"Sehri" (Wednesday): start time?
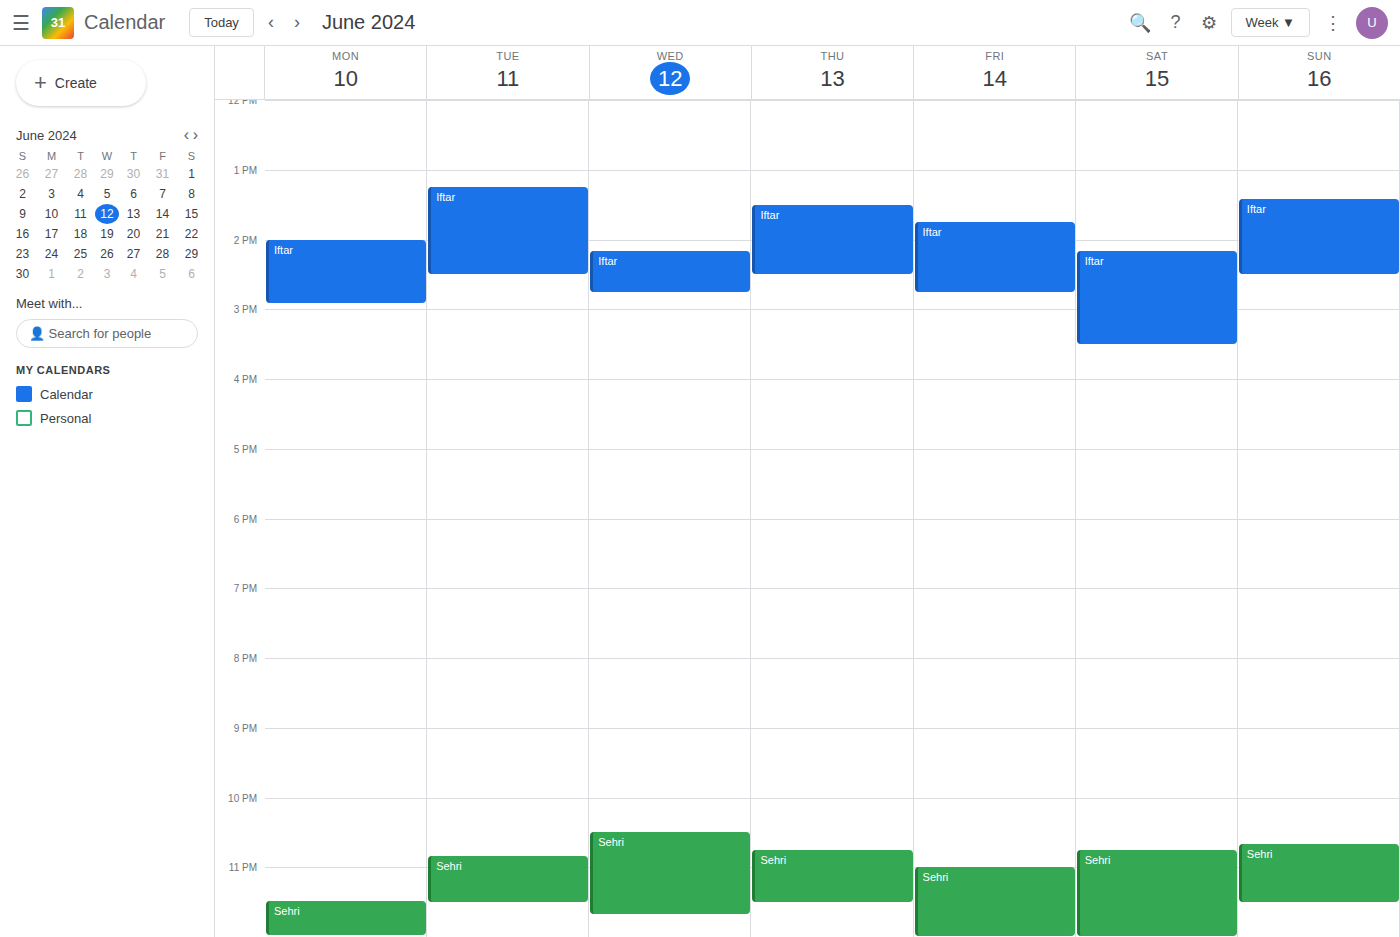
10:30 PM